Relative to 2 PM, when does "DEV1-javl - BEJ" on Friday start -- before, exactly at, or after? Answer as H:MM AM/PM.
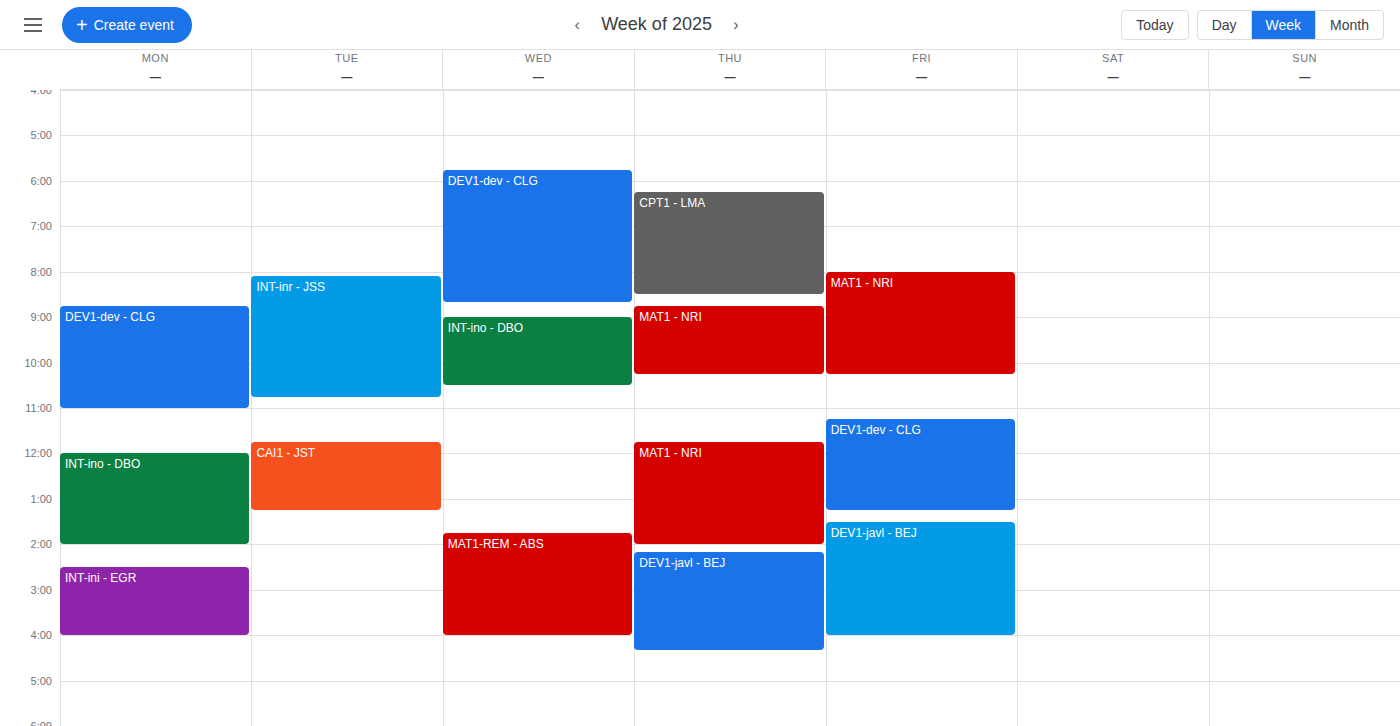
1:30 PM -- before 2 PM, 30 minutes above the 2 PM line.